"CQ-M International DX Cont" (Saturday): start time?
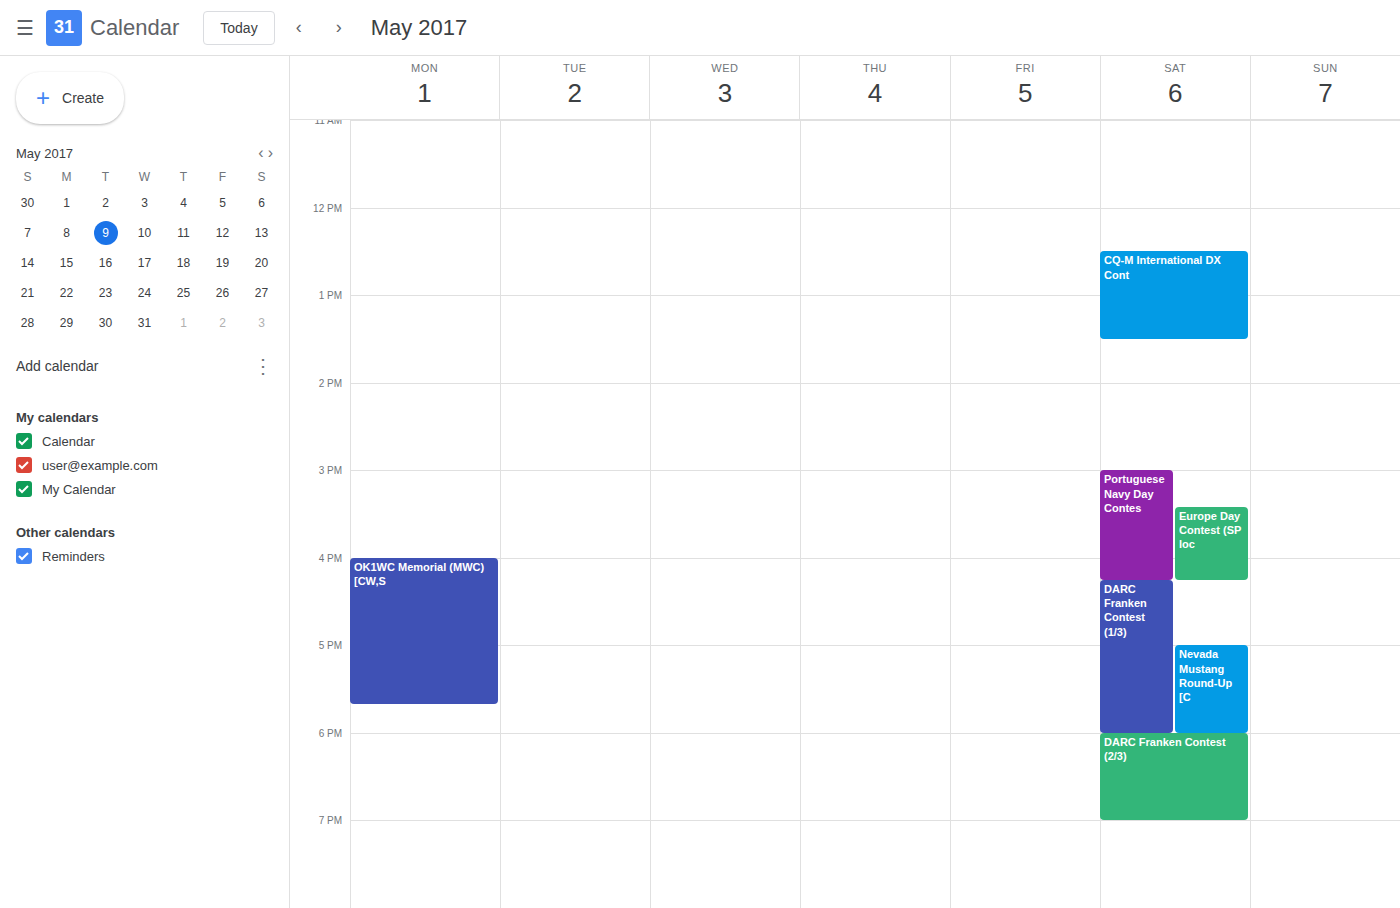
12:30 PM